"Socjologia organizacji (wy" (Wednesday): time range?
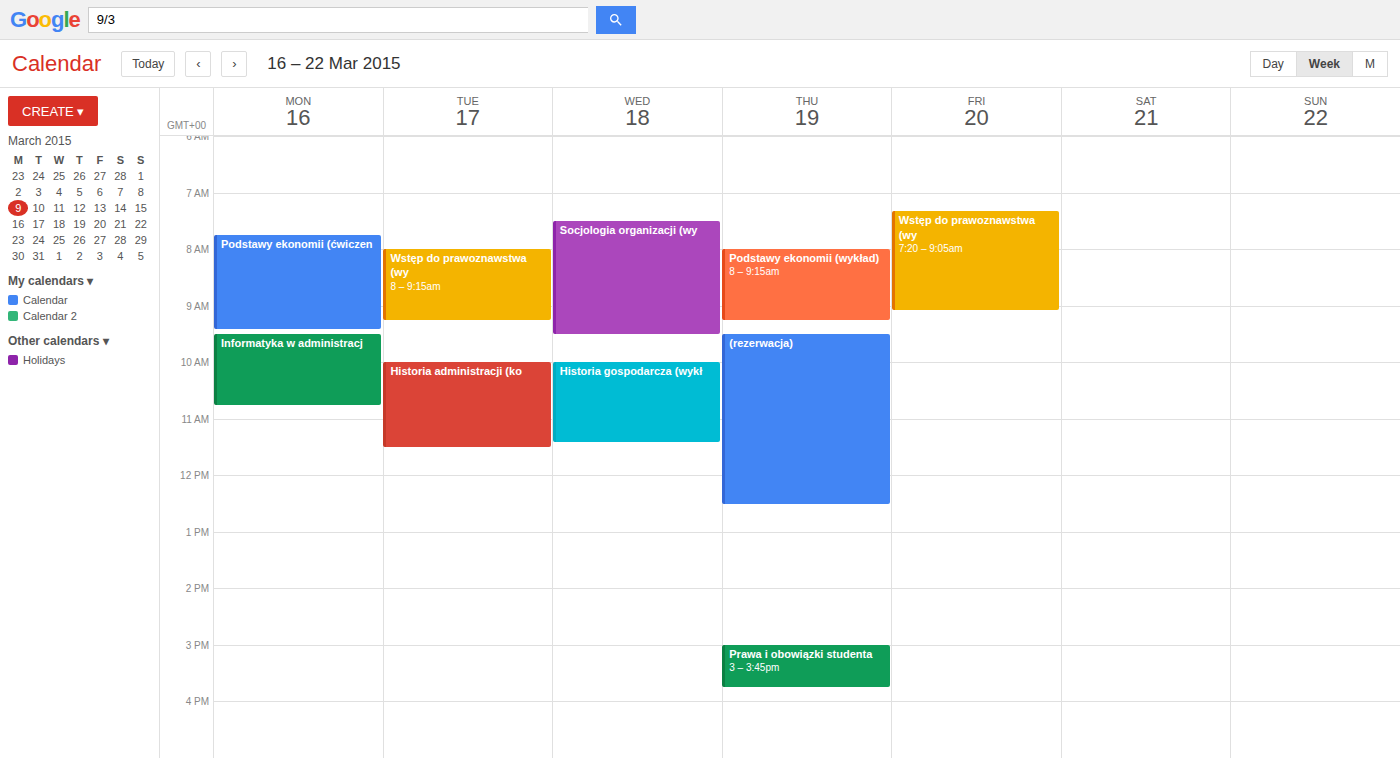
7:30 AM to 9:30 AM